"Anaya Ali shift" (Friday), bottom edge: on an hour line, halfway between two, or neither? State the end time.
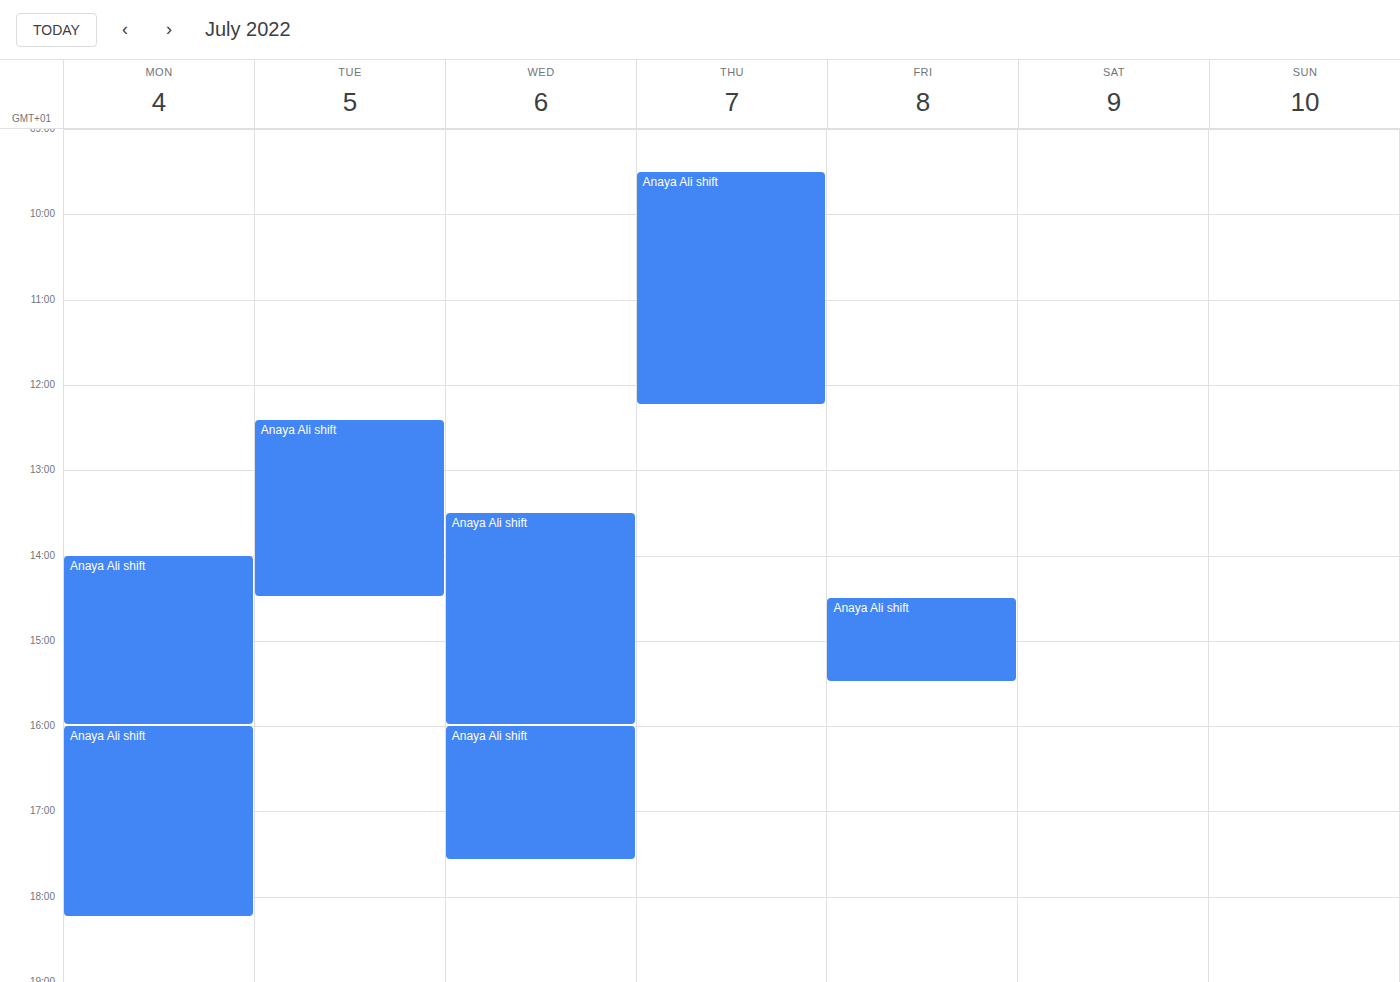
3:30 PM -- halfway between the 3 PM and 4 PM lines.